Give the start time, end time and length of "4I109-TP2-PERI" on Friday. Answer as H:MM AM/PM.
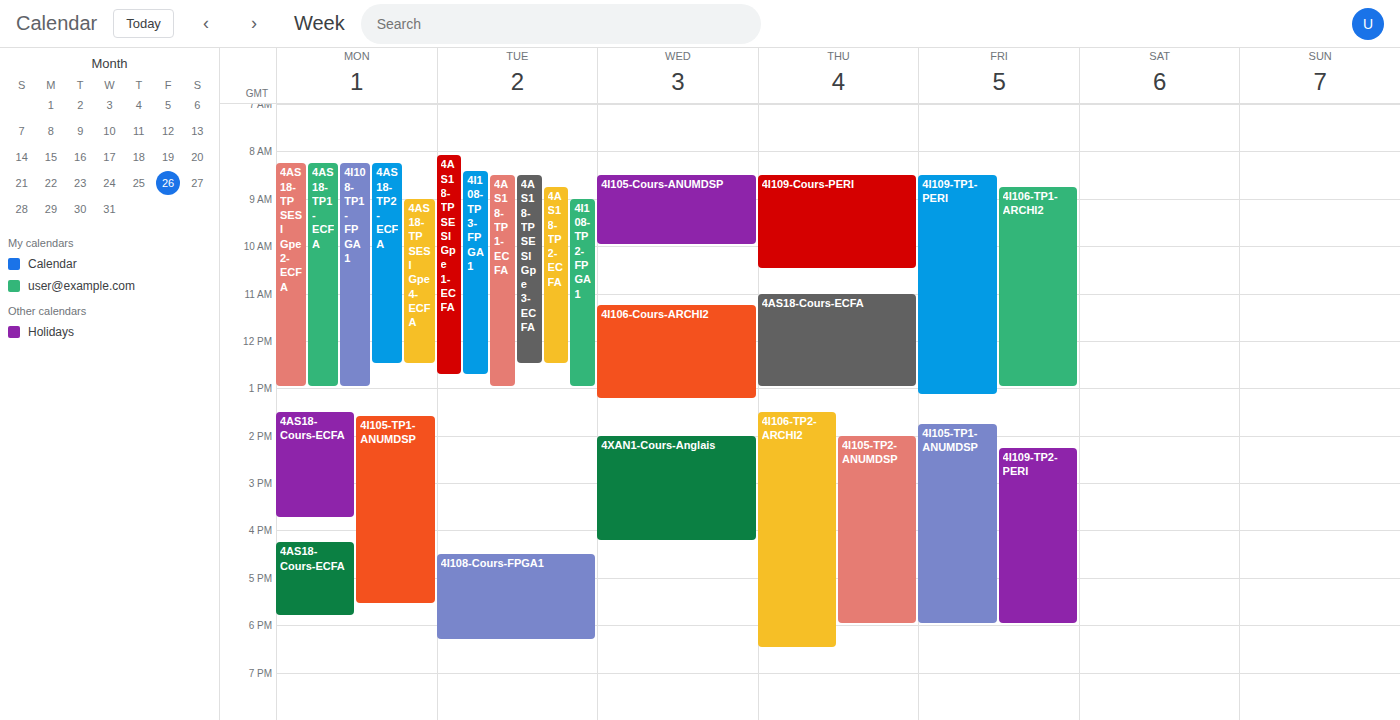
2:15 PM to 6:00 PM, 3 hours 45 minutes